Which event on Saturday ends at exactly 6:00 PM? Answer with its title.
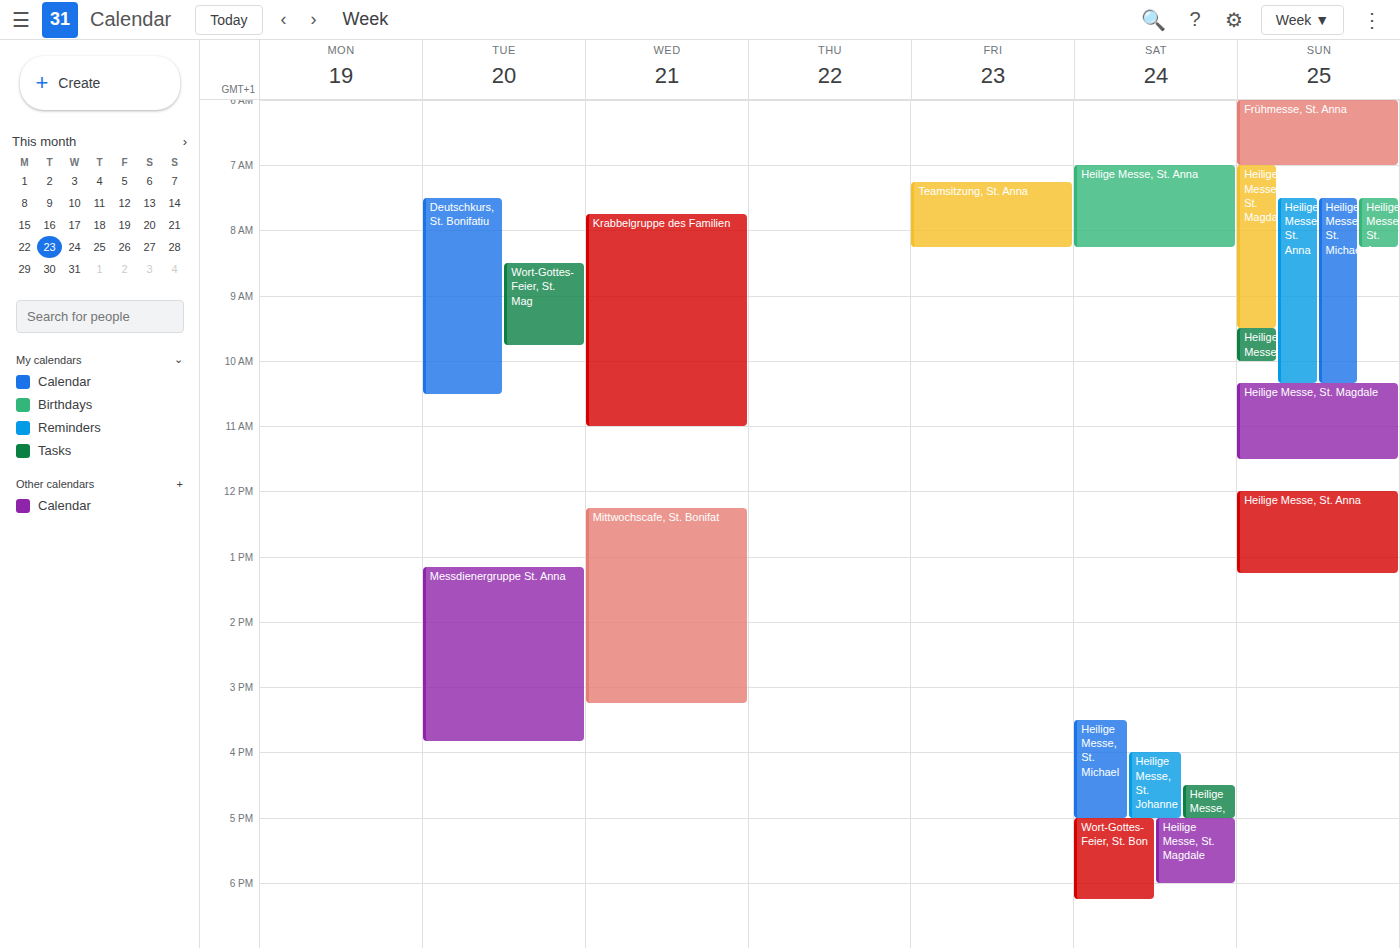
"Heilige Messe, St. Magdale"